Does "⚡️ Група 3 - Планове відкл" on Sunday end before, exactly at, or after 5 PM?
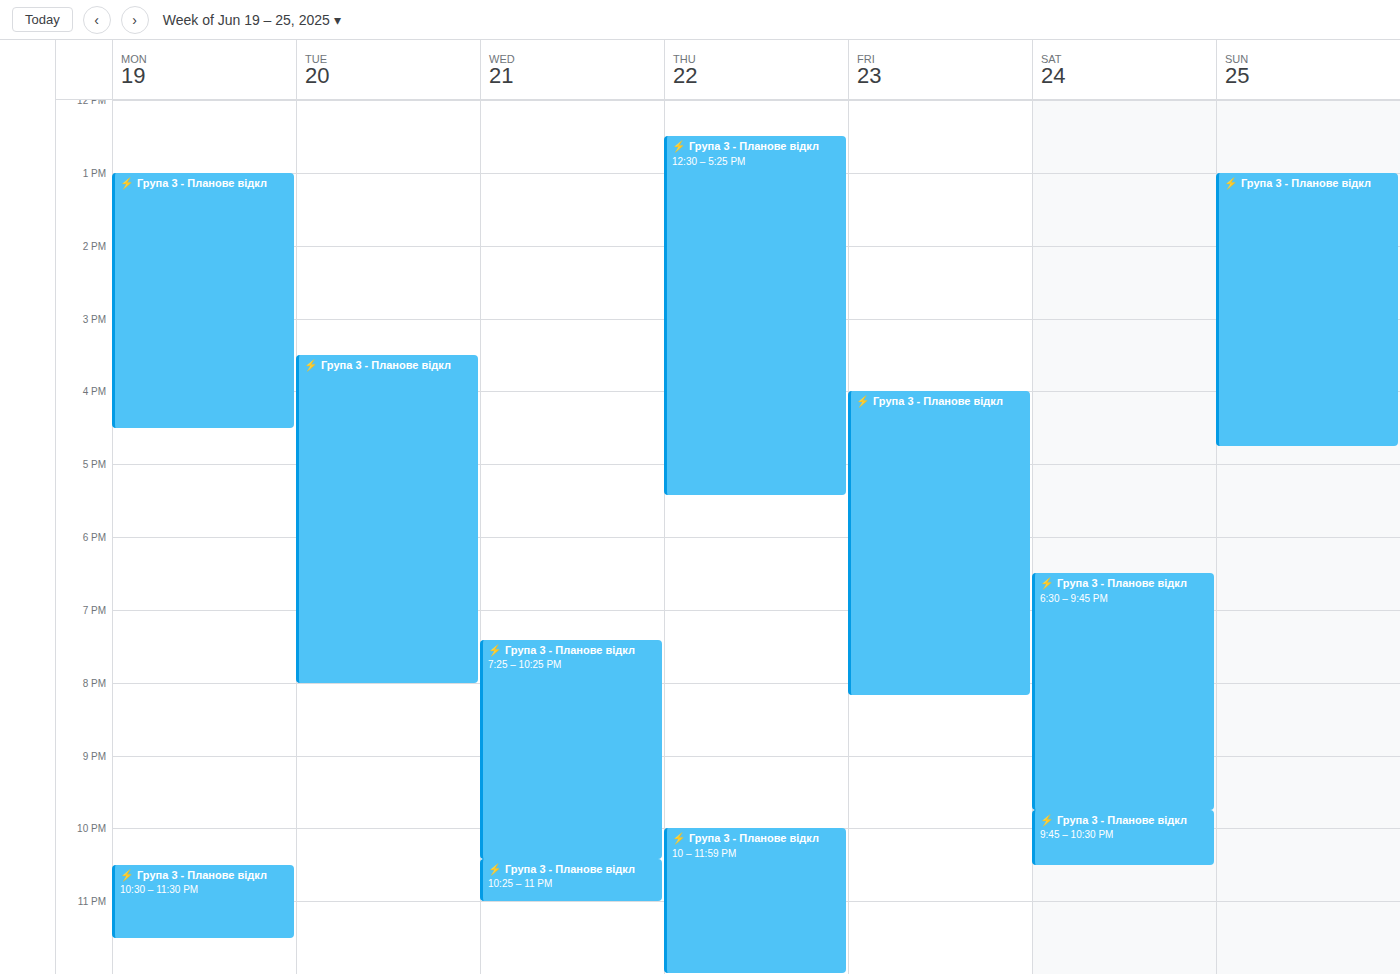
4:45 PM -- before 5 PM, 15 minutes above the 5 PM line.